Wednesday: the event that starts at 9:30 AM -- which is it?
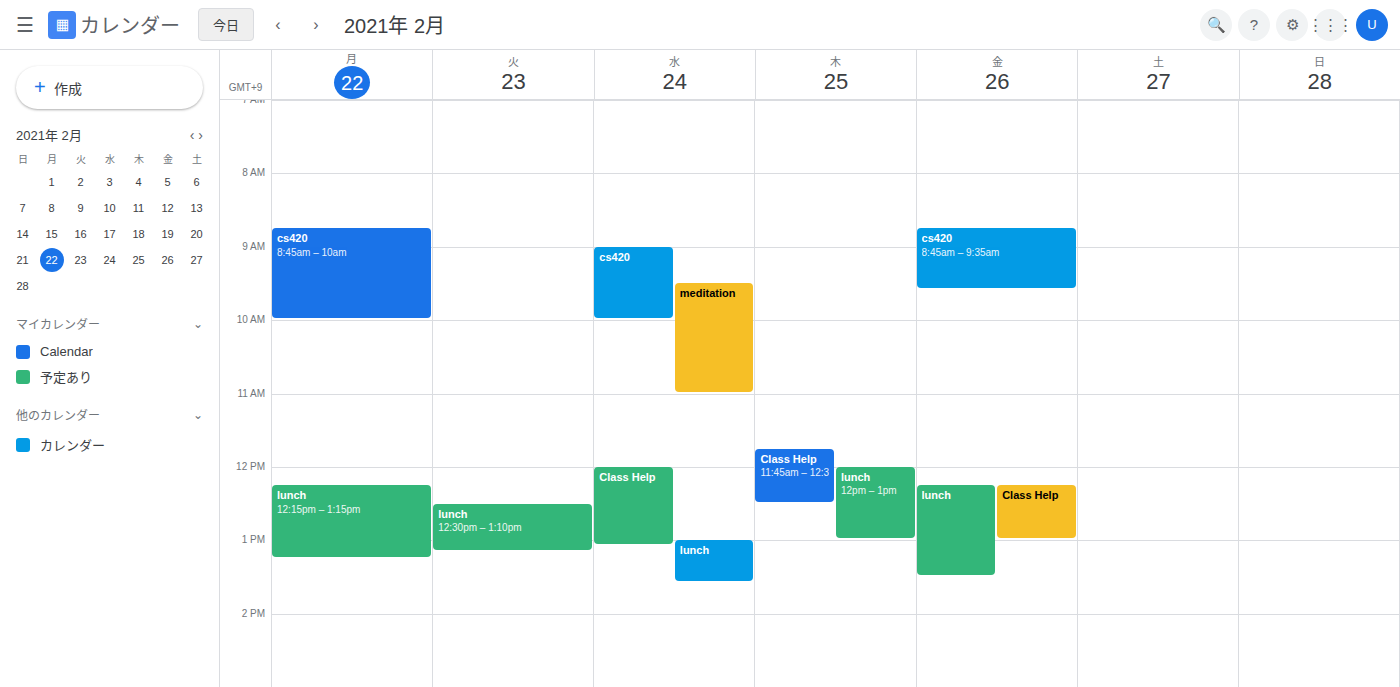
"meditation"